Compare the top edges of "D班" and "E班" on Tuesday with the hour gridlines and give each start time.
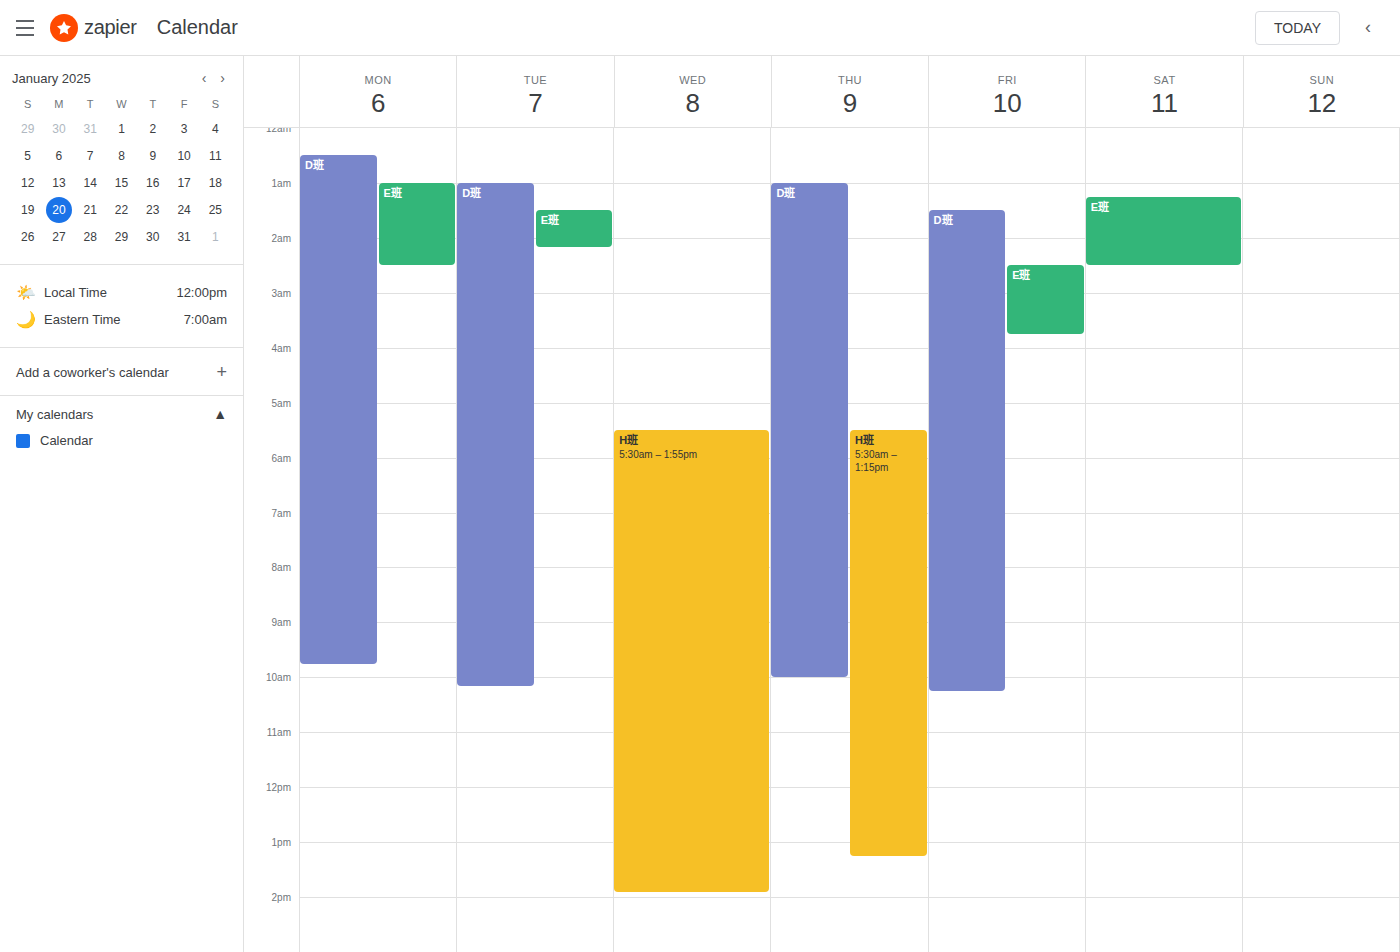
"D班": 1:00 AM, exactly on the 1 AM line. "E班": 1:30 AM, halfway between the 1 AM and 2 AM lines.